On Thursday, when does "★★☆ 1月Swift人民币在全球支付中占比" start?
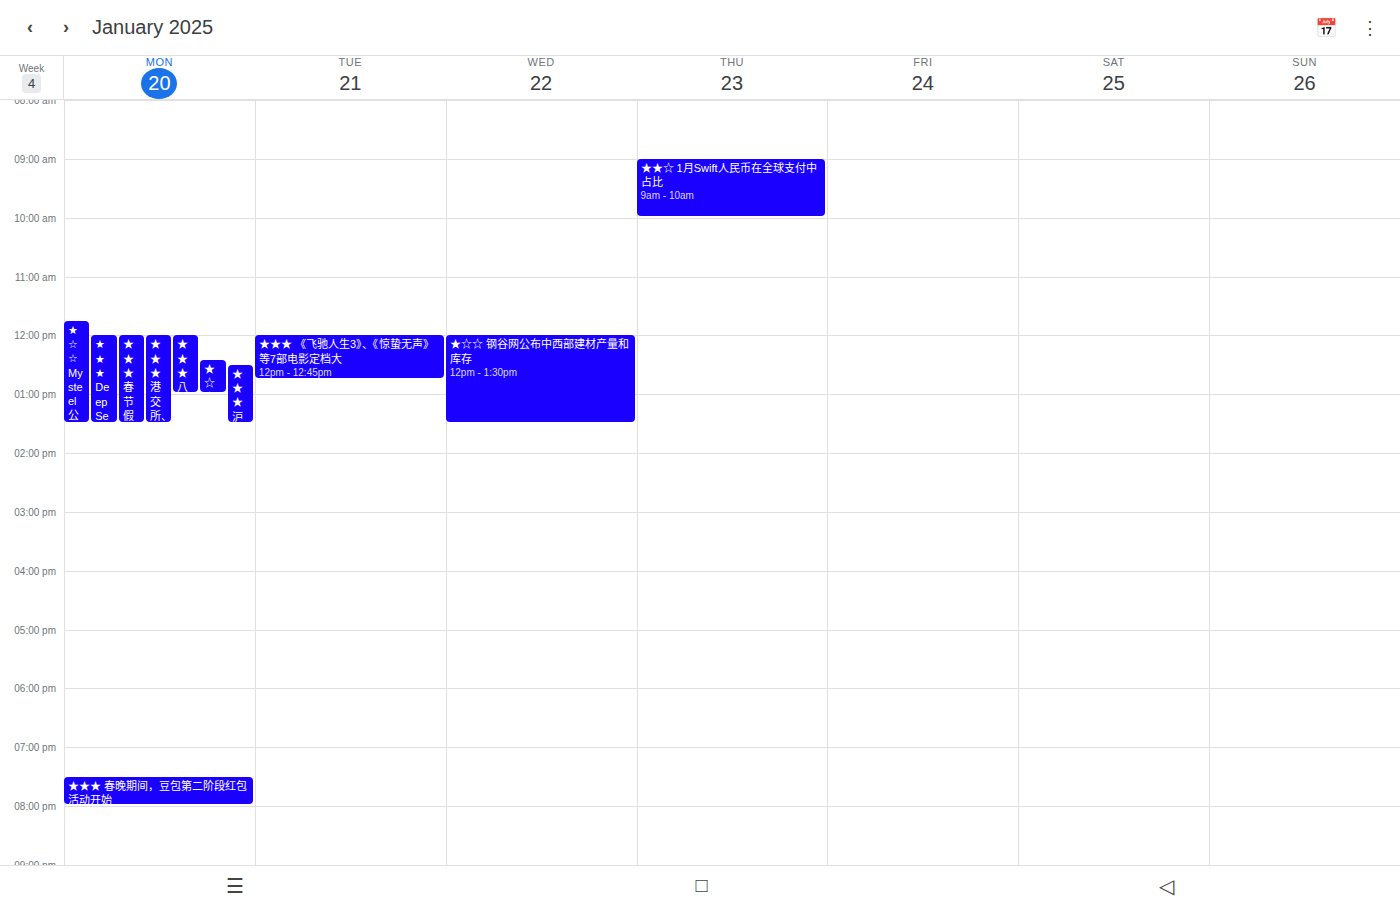
09:00